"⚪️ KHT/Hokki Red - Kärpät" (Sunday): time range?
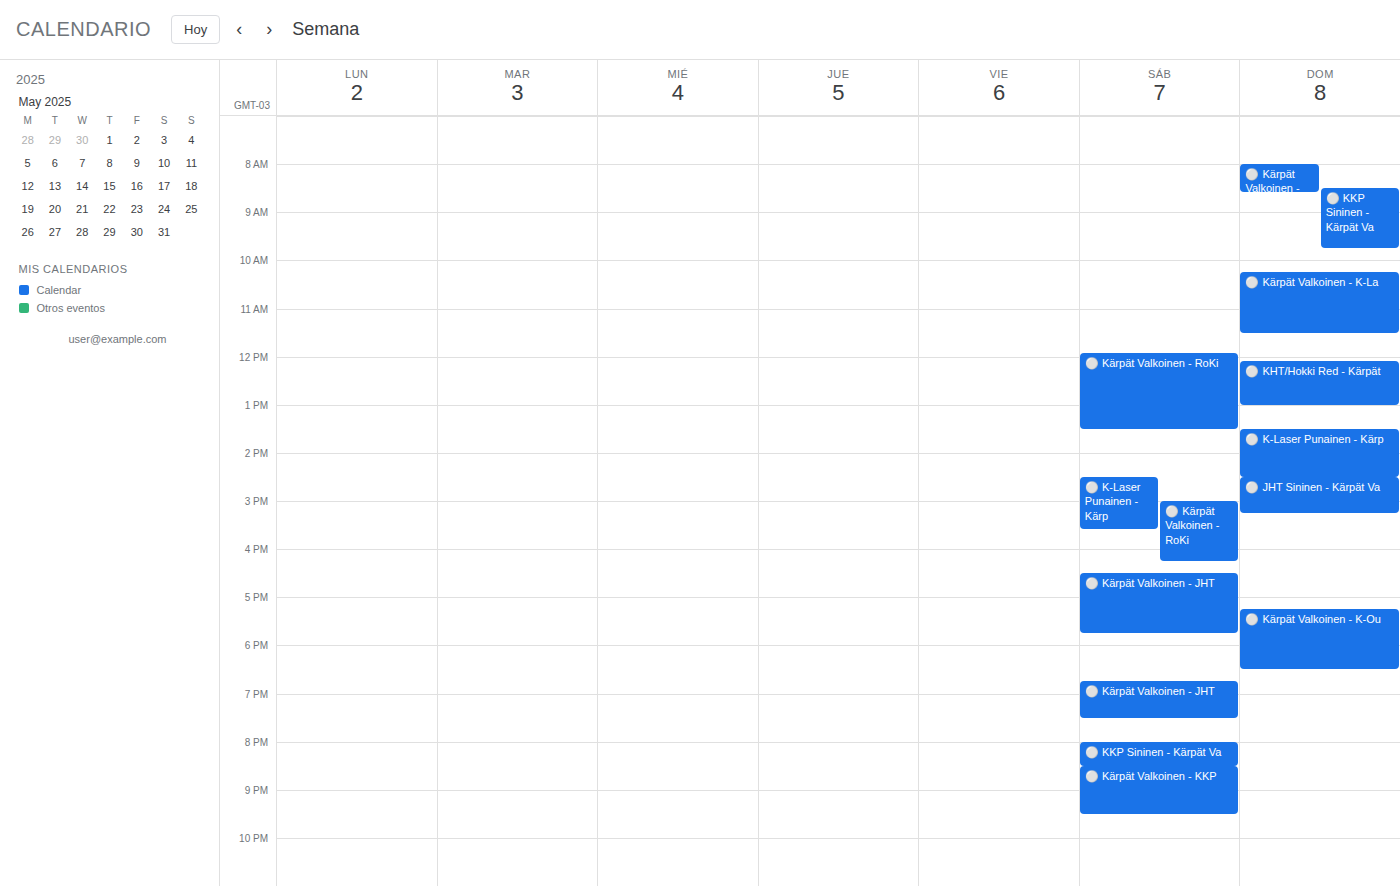
12:05 PM to 1:00 PM